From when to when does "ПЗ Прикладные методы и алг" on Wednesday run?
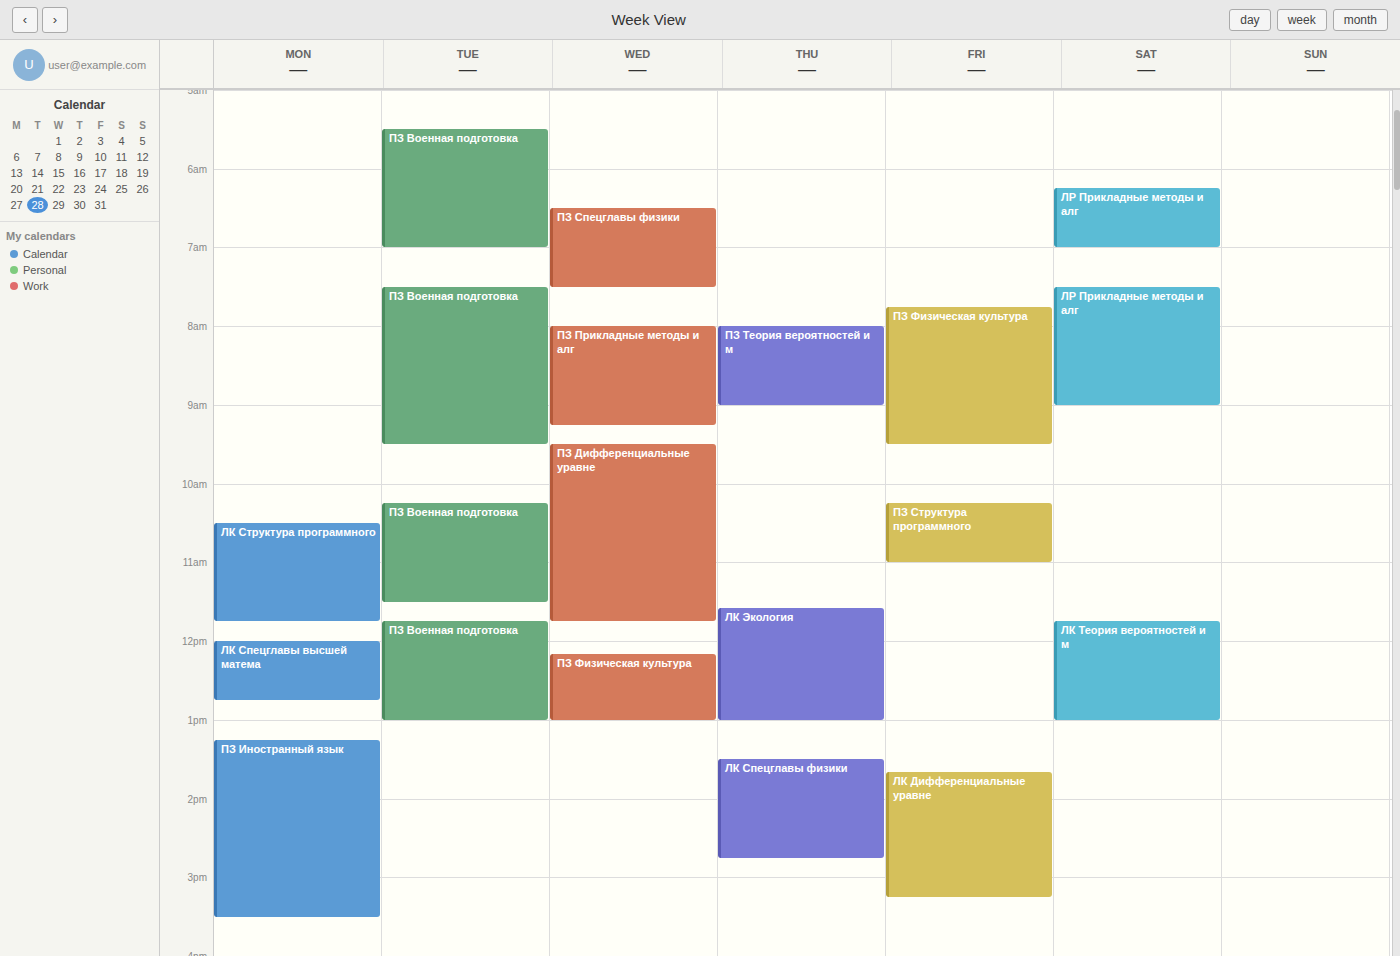
08:00 to 09:15